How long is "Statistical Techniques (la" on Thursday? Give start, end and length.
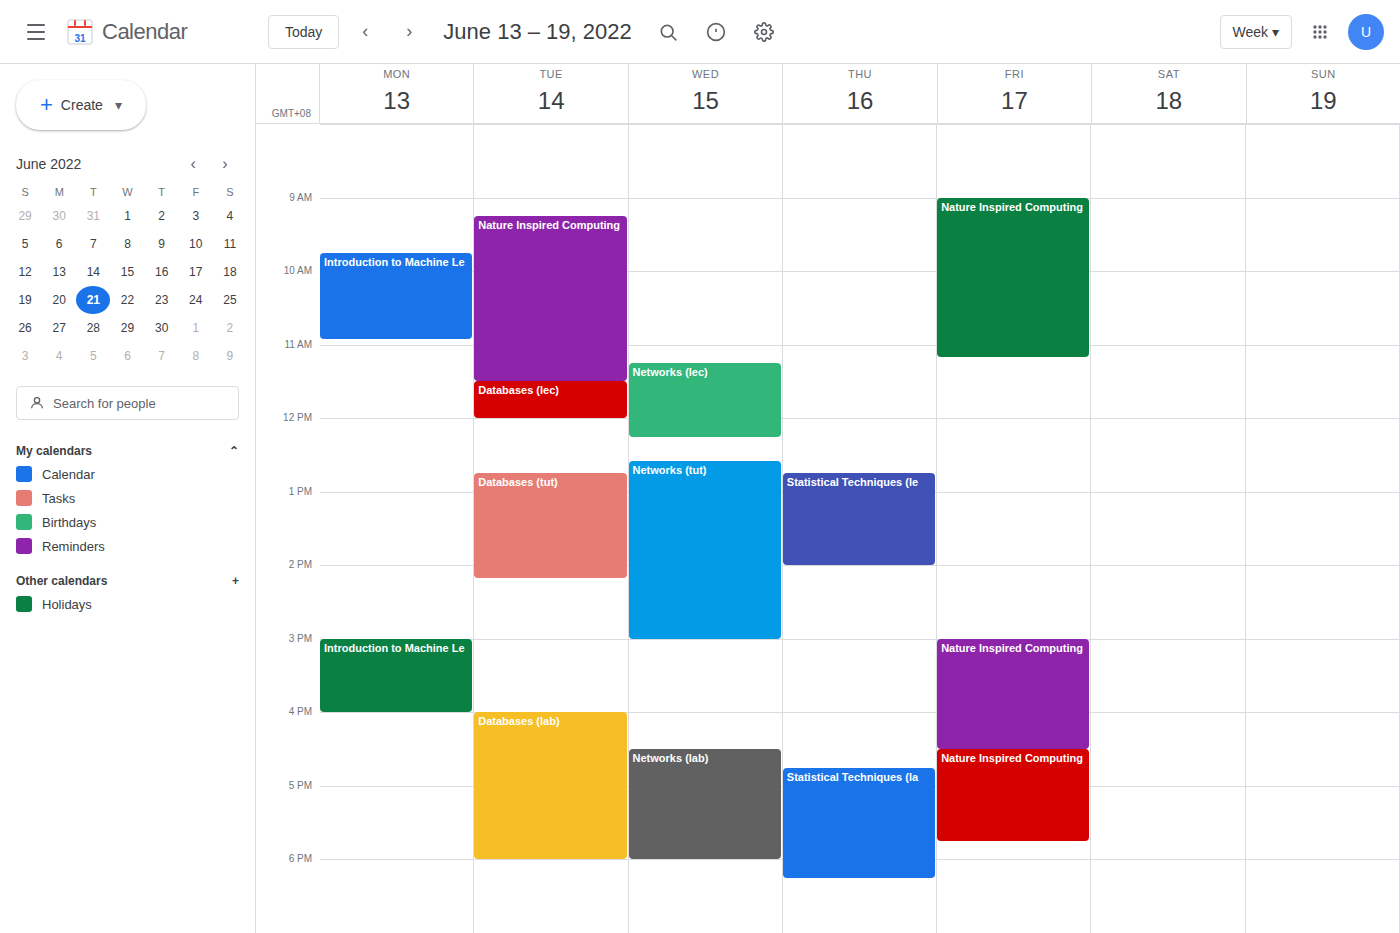
4:45 PM to 6:15 PM, 1 hour 30 minutes